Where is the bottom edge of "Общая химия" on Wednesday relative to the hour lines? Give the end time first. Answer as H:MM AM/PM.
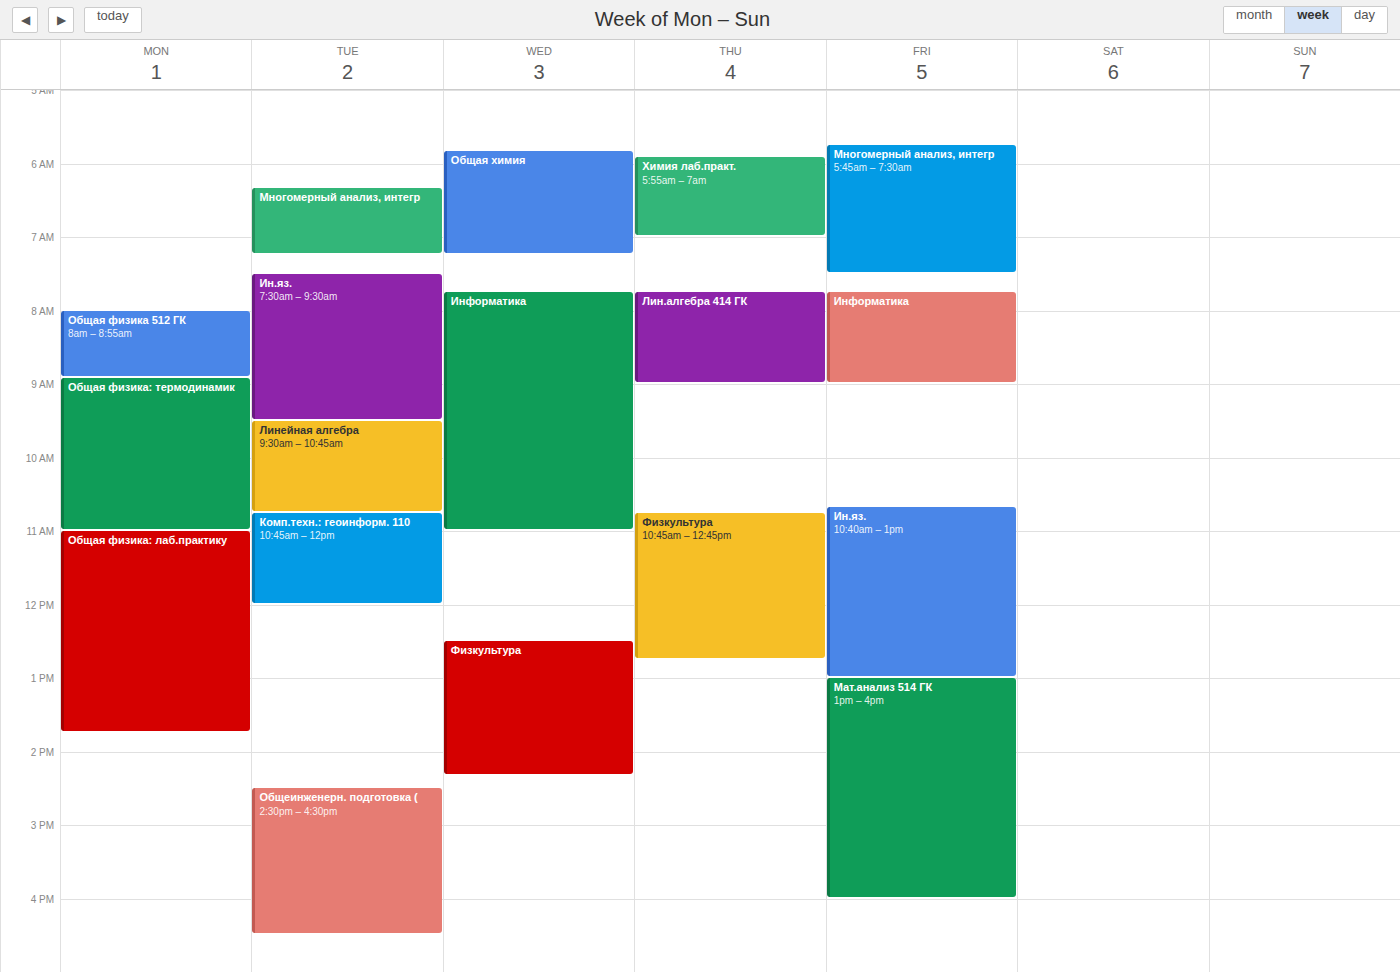
7:15 AM -- neither: a quarter of the way from the 7 AM line to the 8 AM line.